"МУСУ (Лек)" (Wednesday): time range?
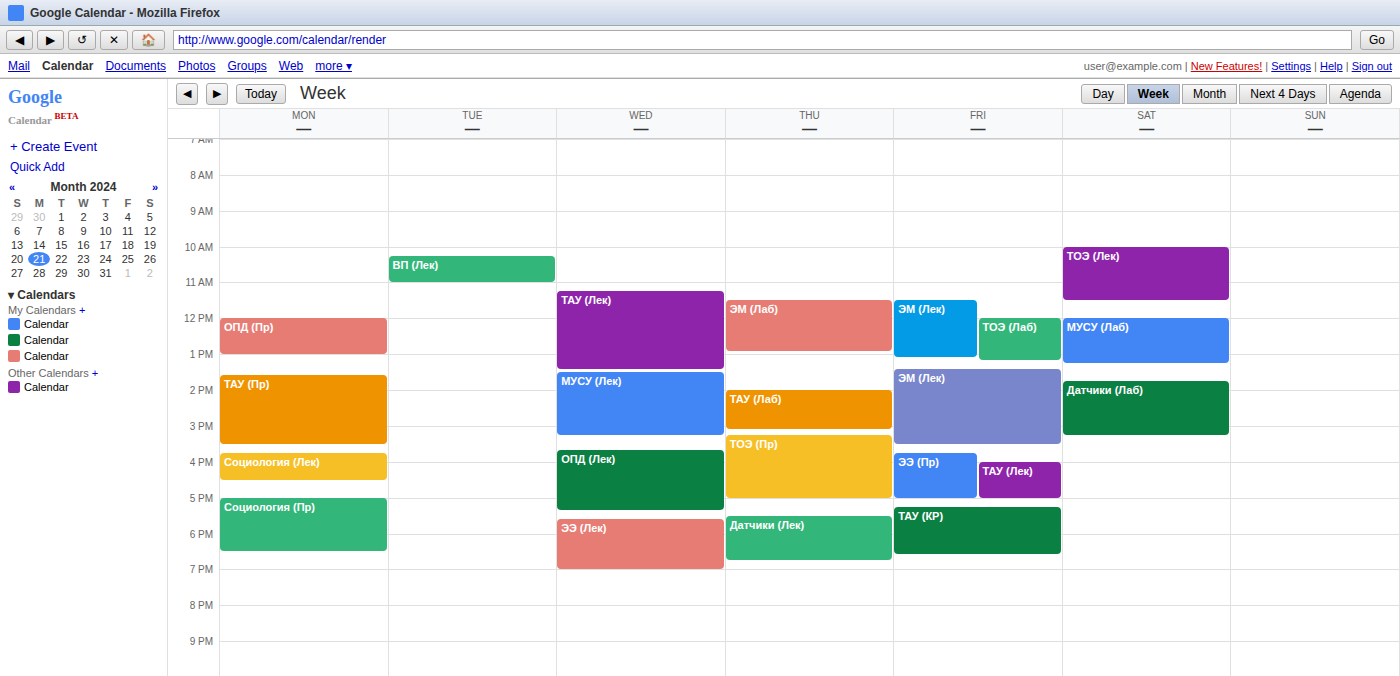
1:30 PM to 3:15 PM